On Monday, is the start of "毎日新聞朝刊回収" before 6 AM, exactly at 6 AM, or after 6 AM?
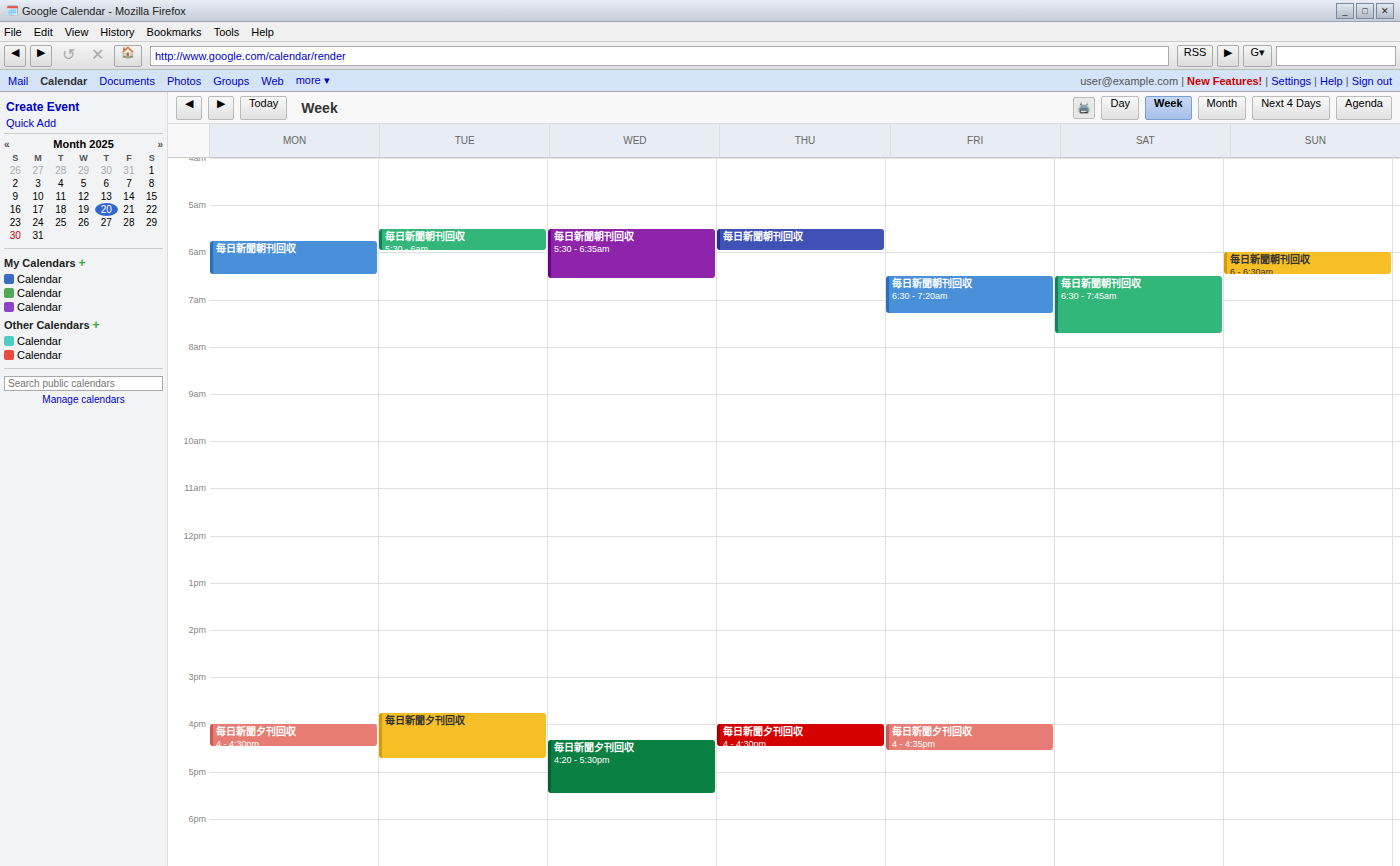
5:45 AM -- before 6 AM, 15 minutes above the 6 AM line.